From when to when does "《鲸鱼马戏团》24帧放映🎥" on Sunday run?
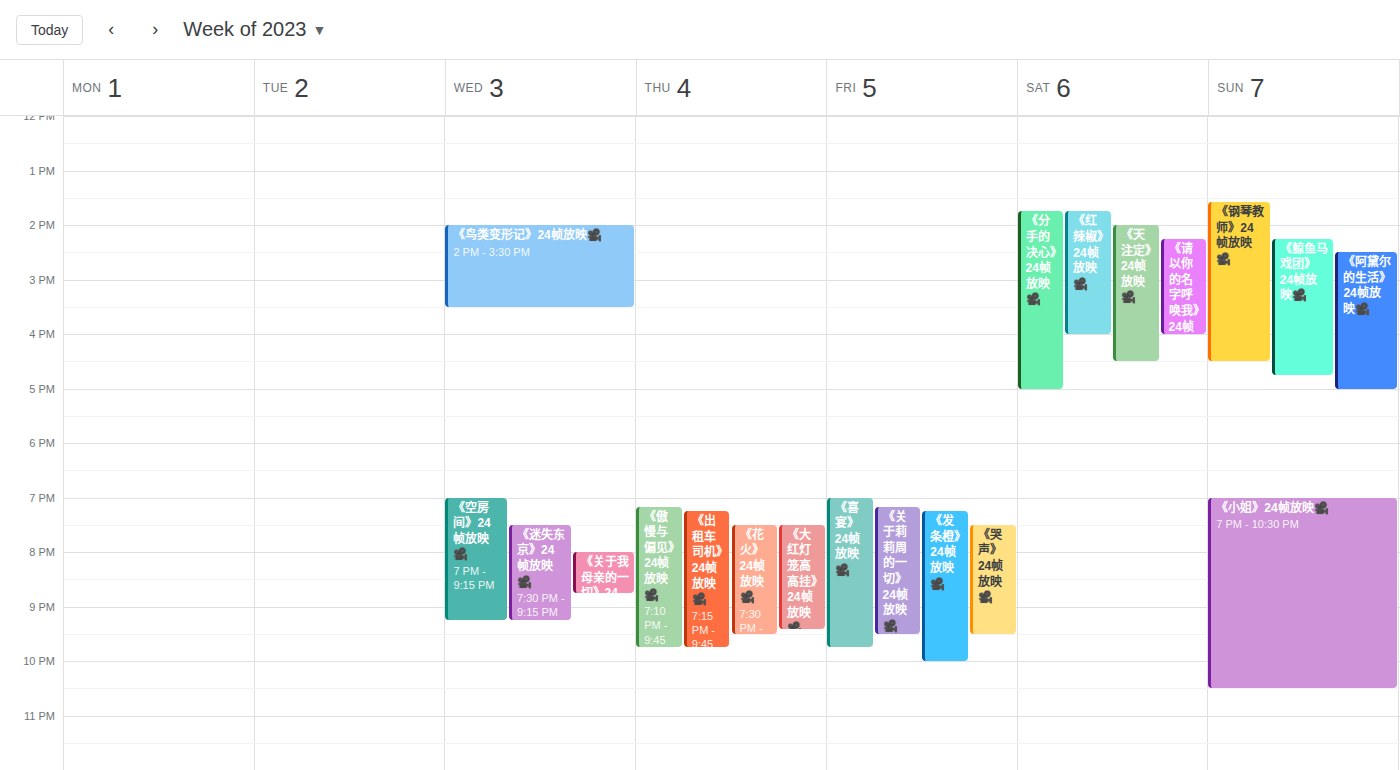
2:15 PM to 4:45 PM